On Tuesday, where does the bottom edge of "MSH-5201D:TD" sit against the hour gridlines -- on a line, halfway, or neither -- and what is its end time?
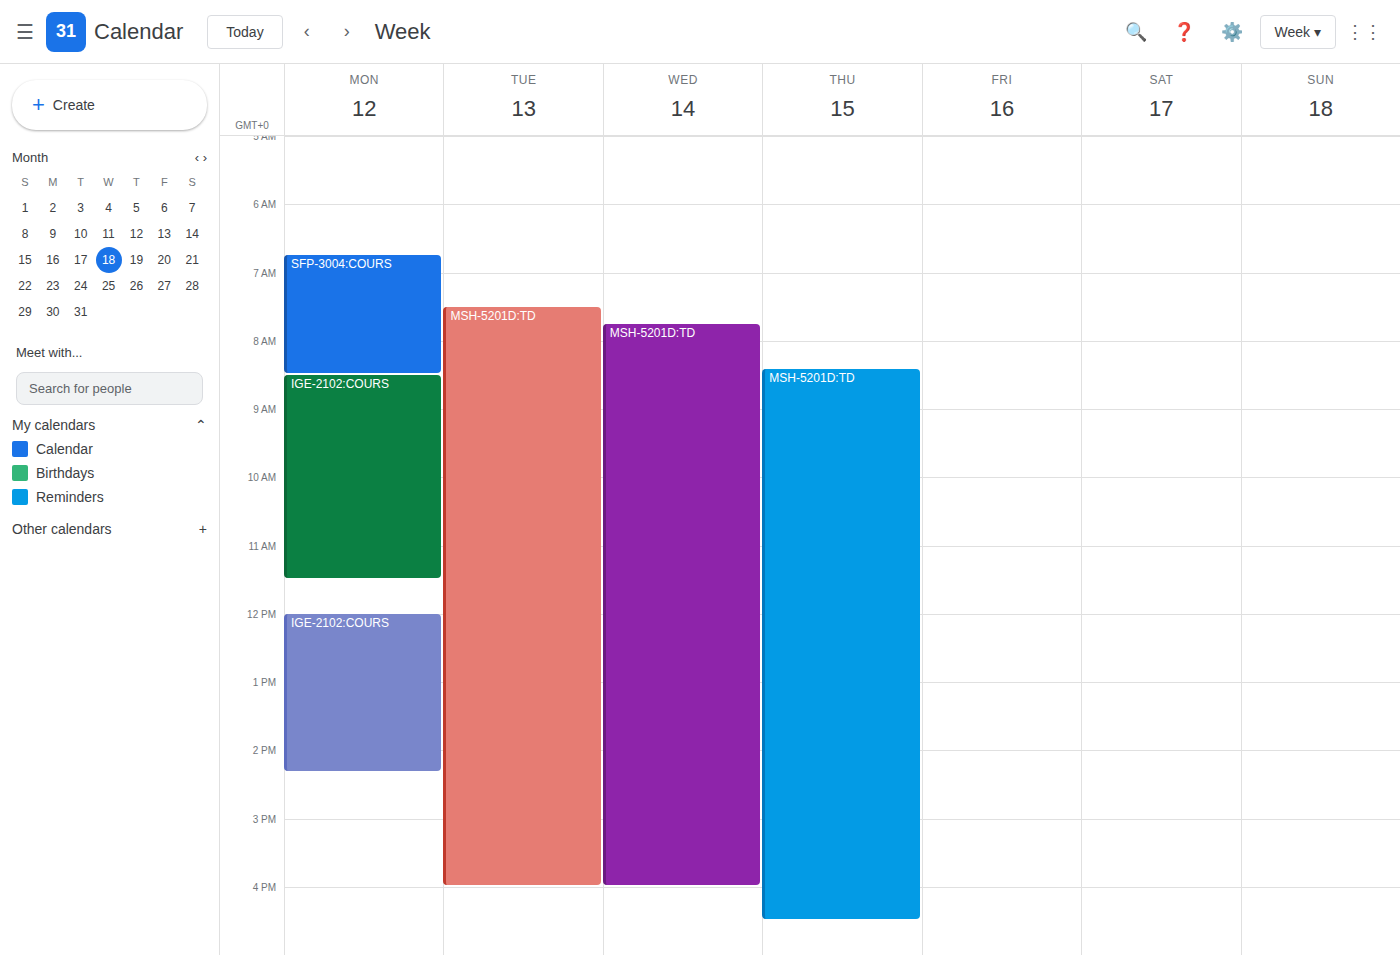
4:00 PM -- exactly on the 4 PM line.